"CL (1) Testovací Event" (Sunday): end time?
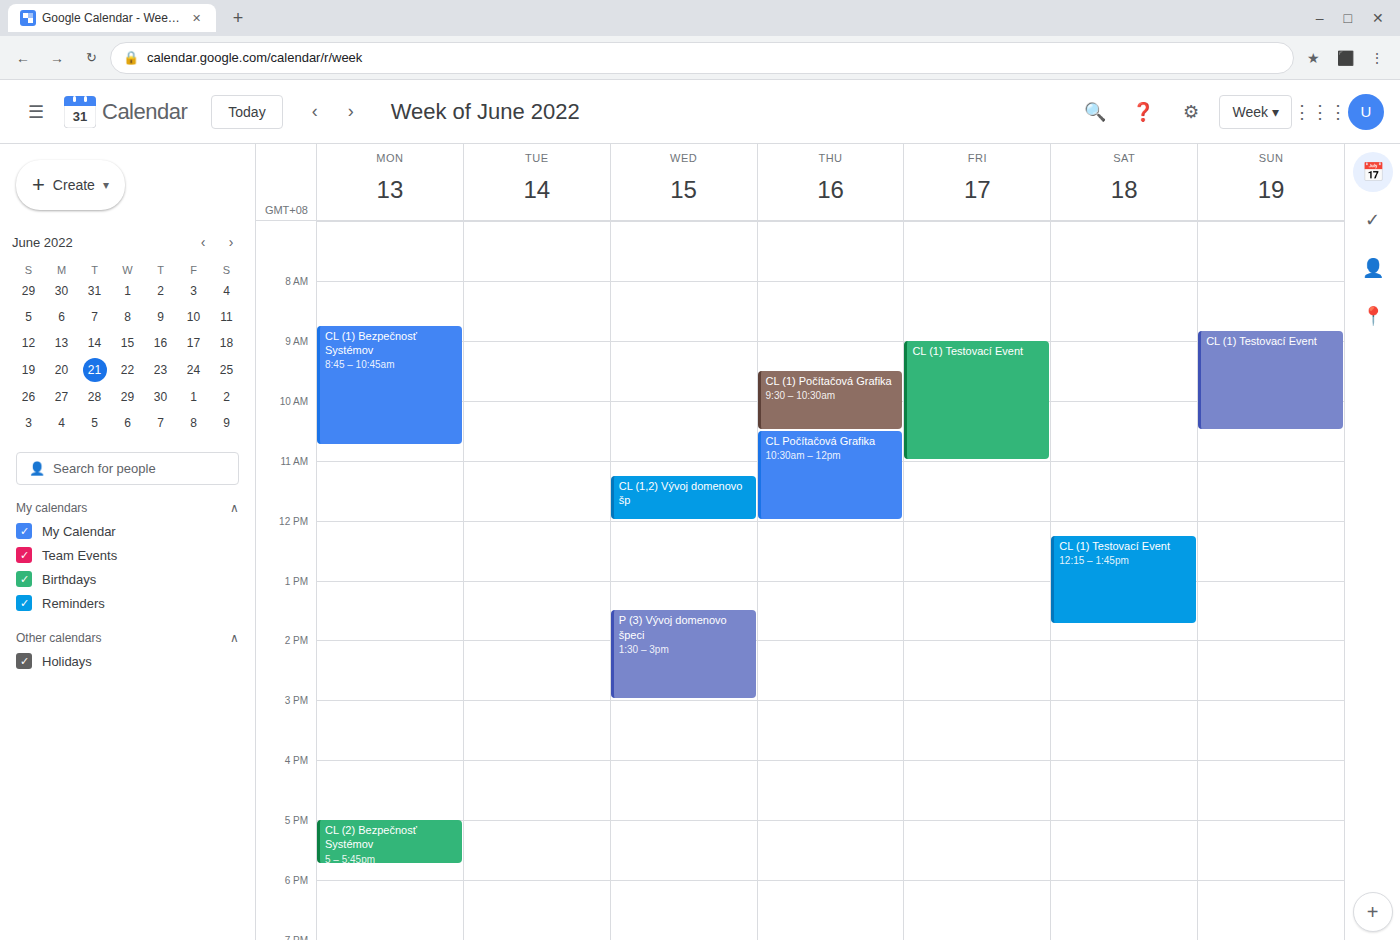
10:30 AM